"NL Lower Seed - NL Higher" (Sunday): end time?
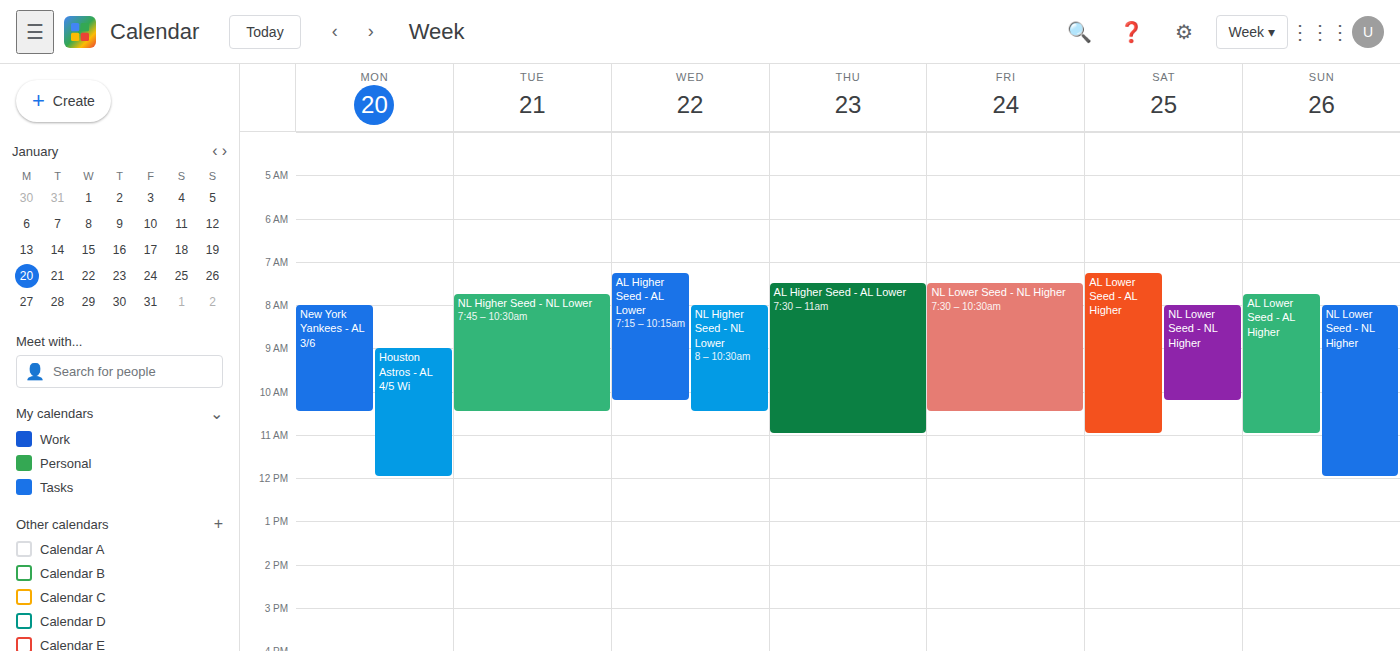
12:00 PM